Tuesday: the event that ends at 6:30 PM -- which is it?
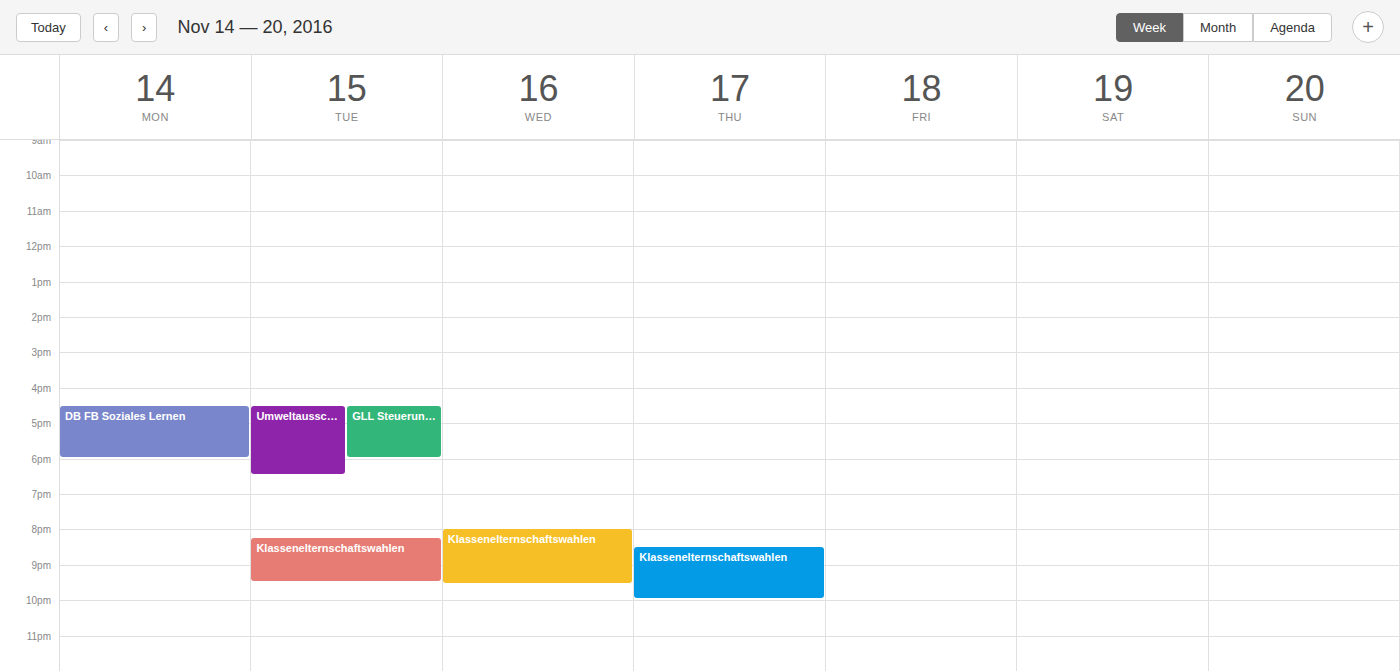
"Umweltausschuss"